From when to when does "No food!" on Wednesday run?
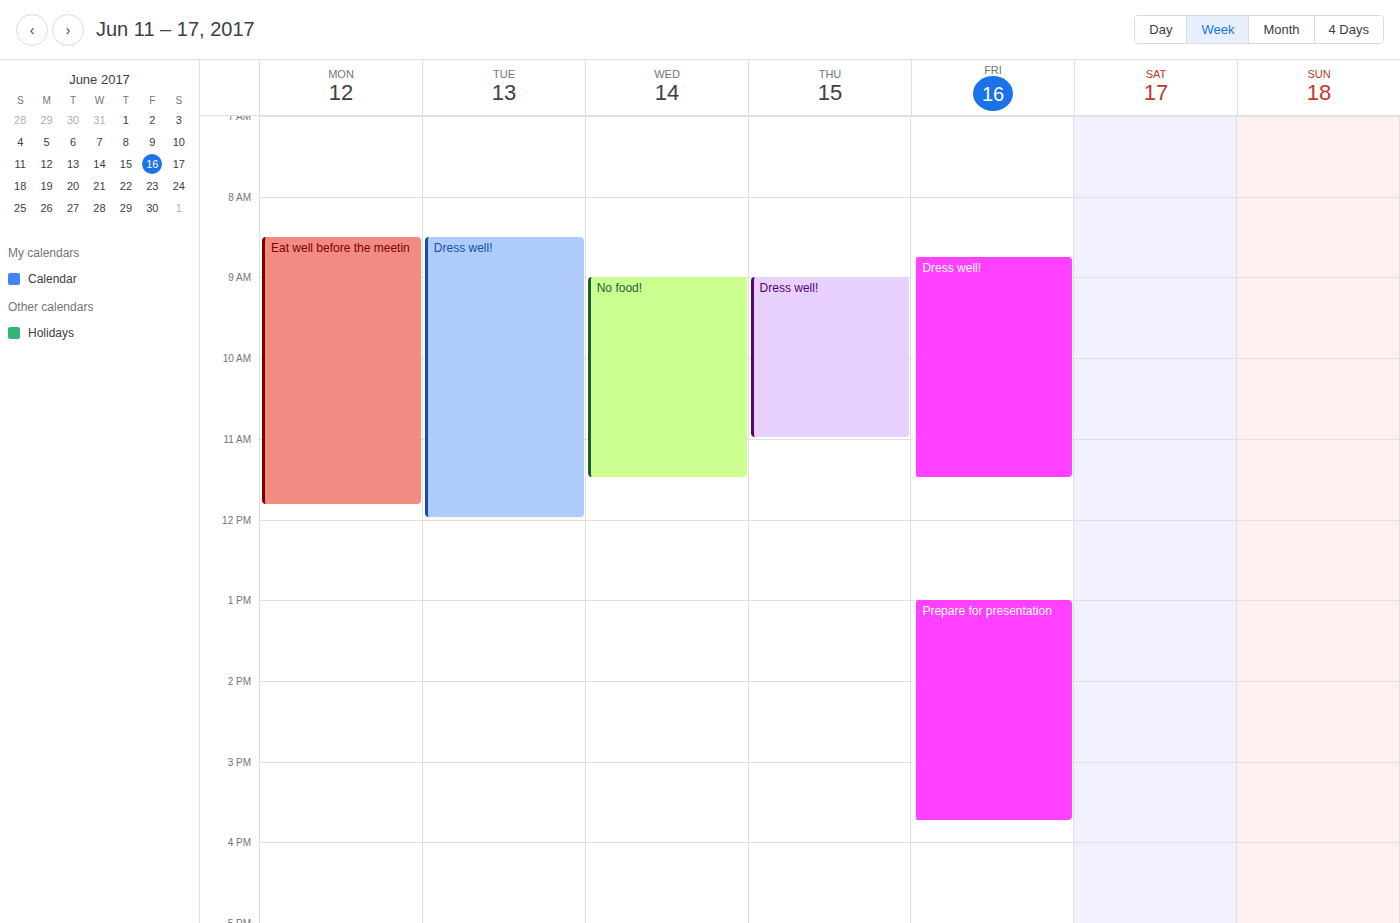
9:00 AM to 11:30 AM